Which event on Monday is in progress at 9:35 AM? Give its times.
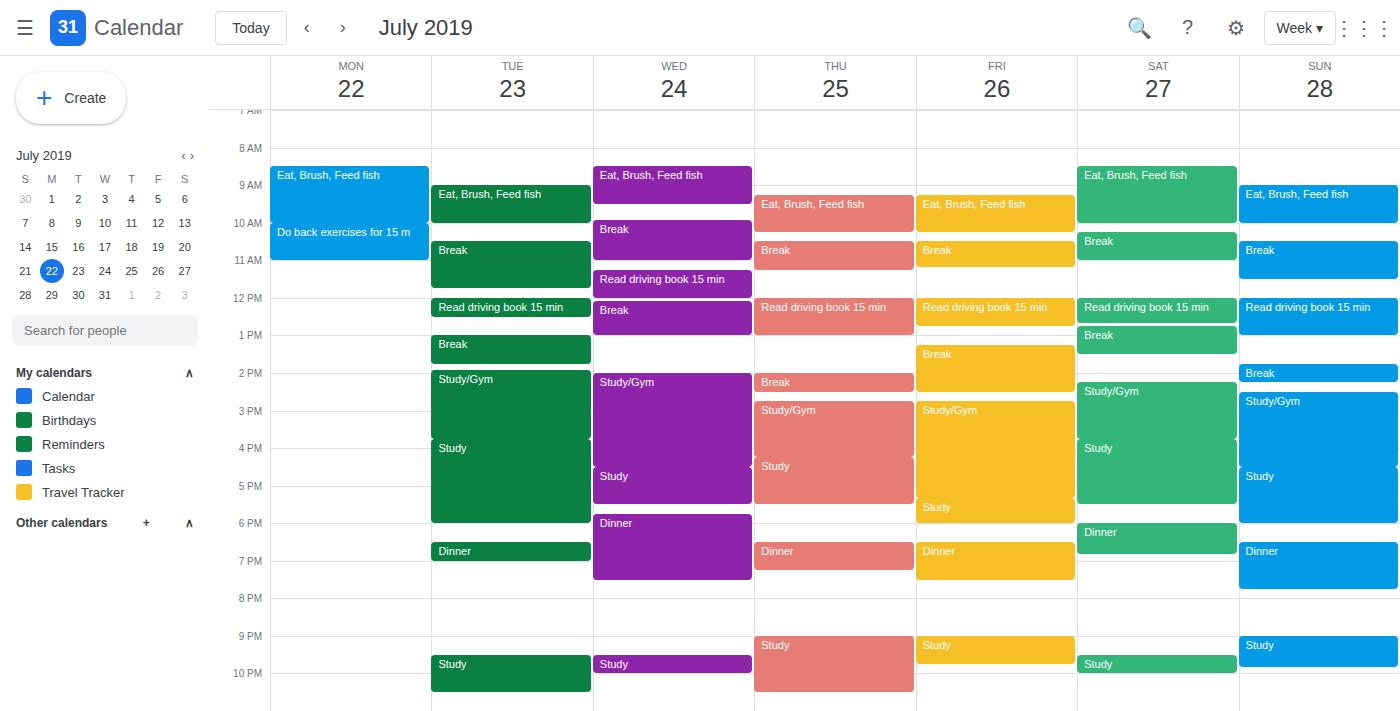
"Eat, Brush, Feed fish", 8:30 AM to 10:00 AM